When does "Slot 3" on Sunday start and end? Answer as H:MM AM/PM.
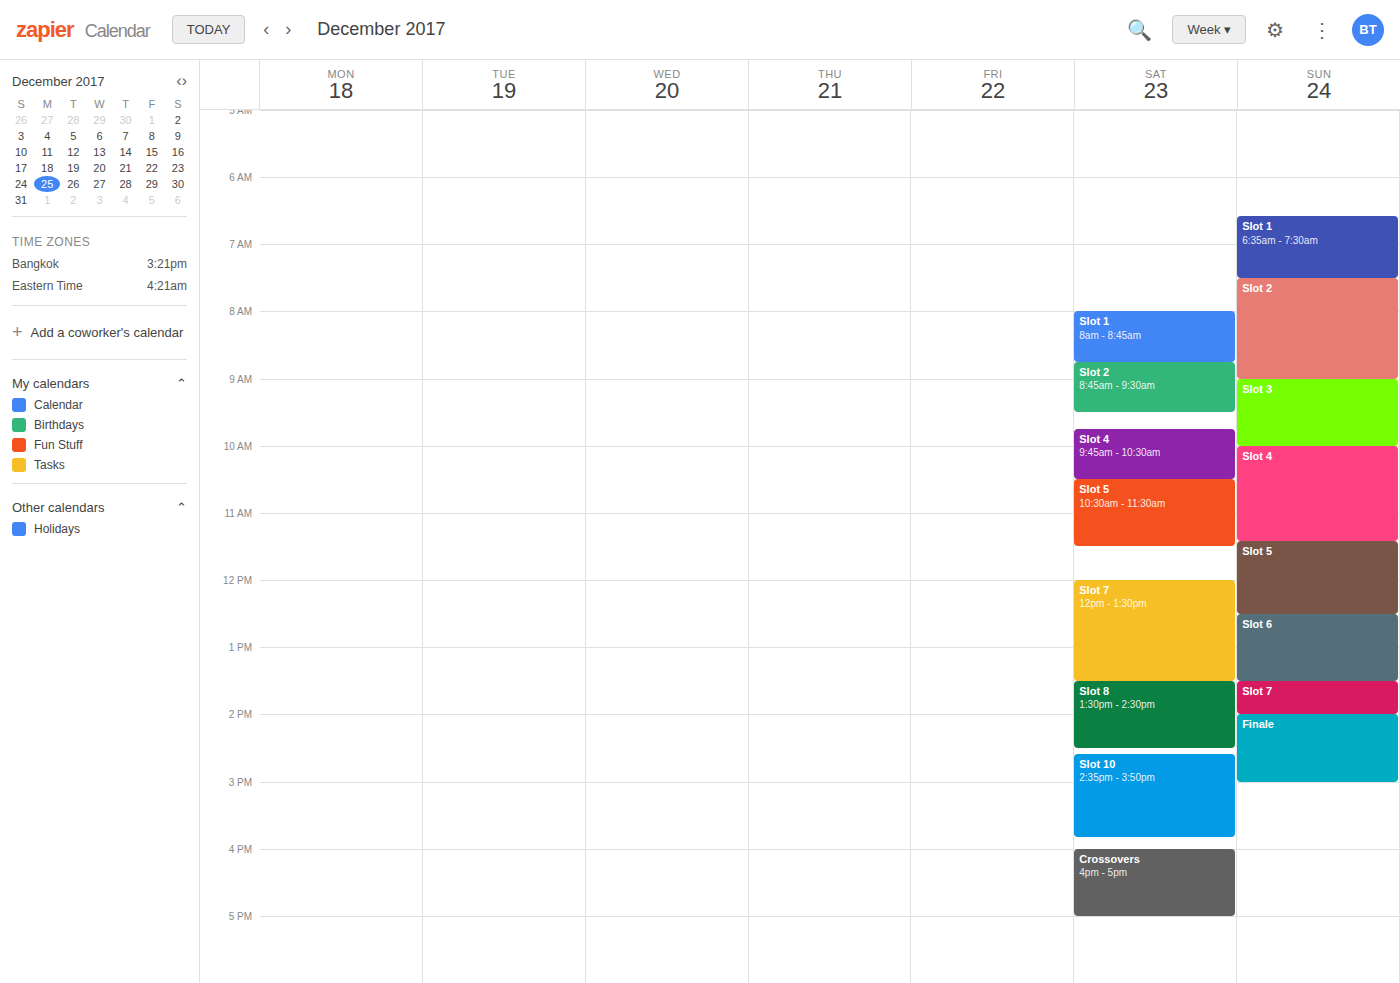
9:00 AM to 10:00 AM